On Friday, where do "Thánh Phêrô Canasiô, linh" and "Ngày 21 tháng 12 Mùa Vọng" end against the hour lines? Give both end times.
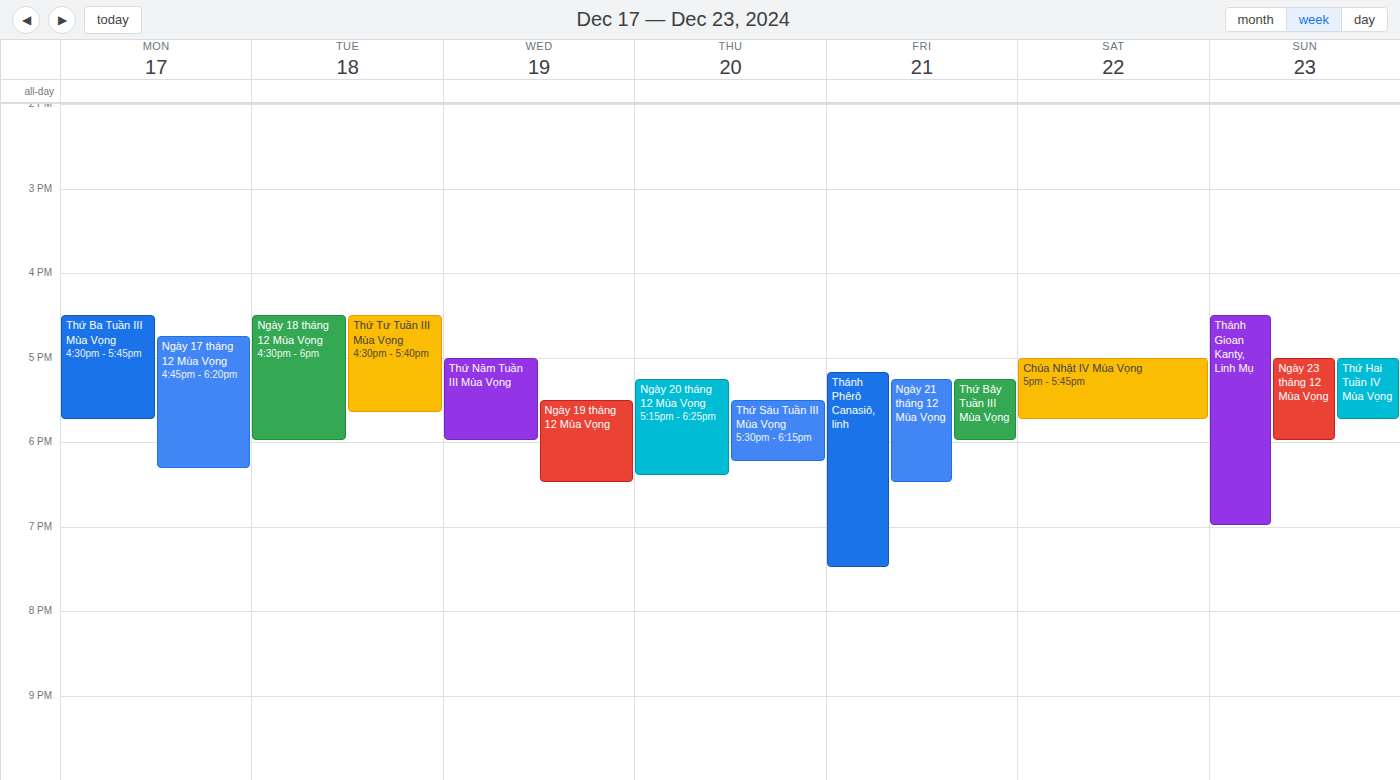
"Thánh Phêrô Canasiô, linh": 7:30 PM, halfway between the 7 PM and 8 PM lines. "Ngày 21 tháng 12 Mùa Vọng": 6:30 PM, halfway between the 6 PM and 7 PM lines.